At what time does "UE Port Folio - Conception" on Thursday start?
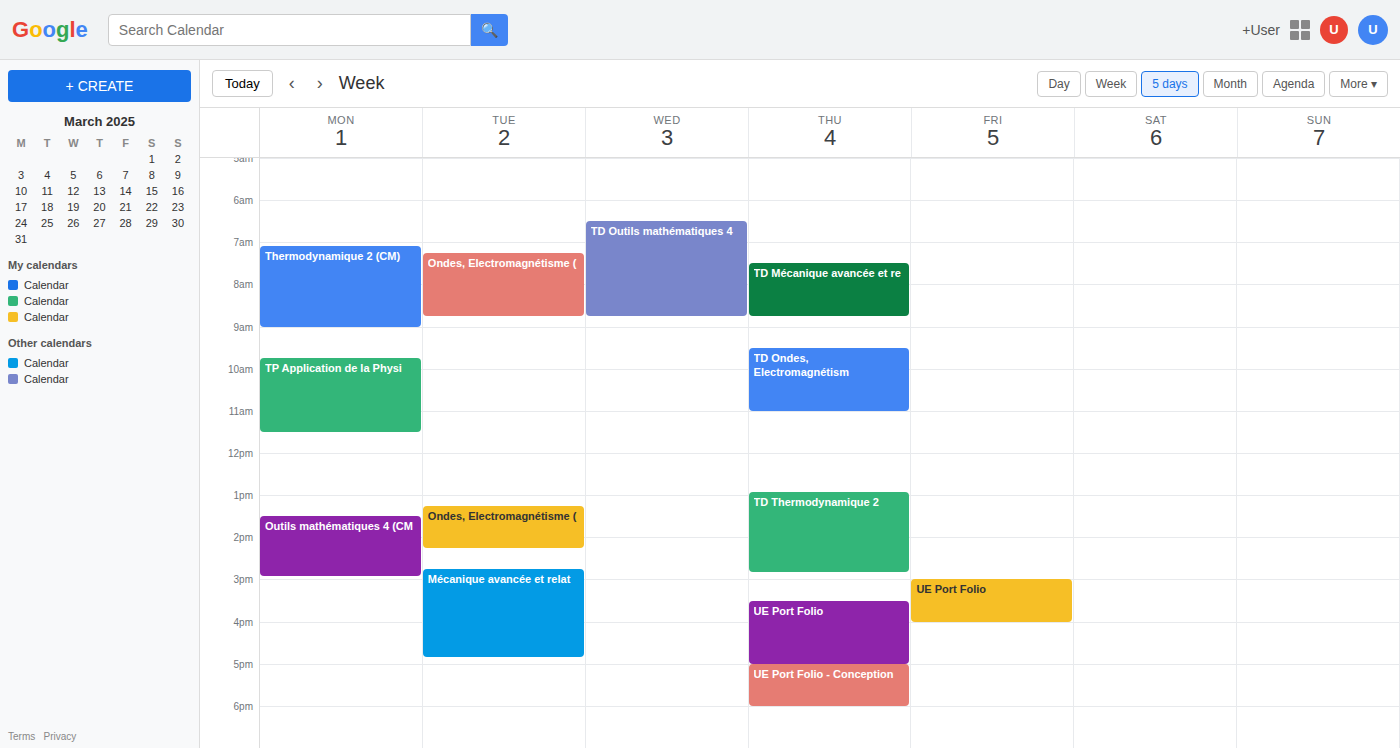
5:00 PM